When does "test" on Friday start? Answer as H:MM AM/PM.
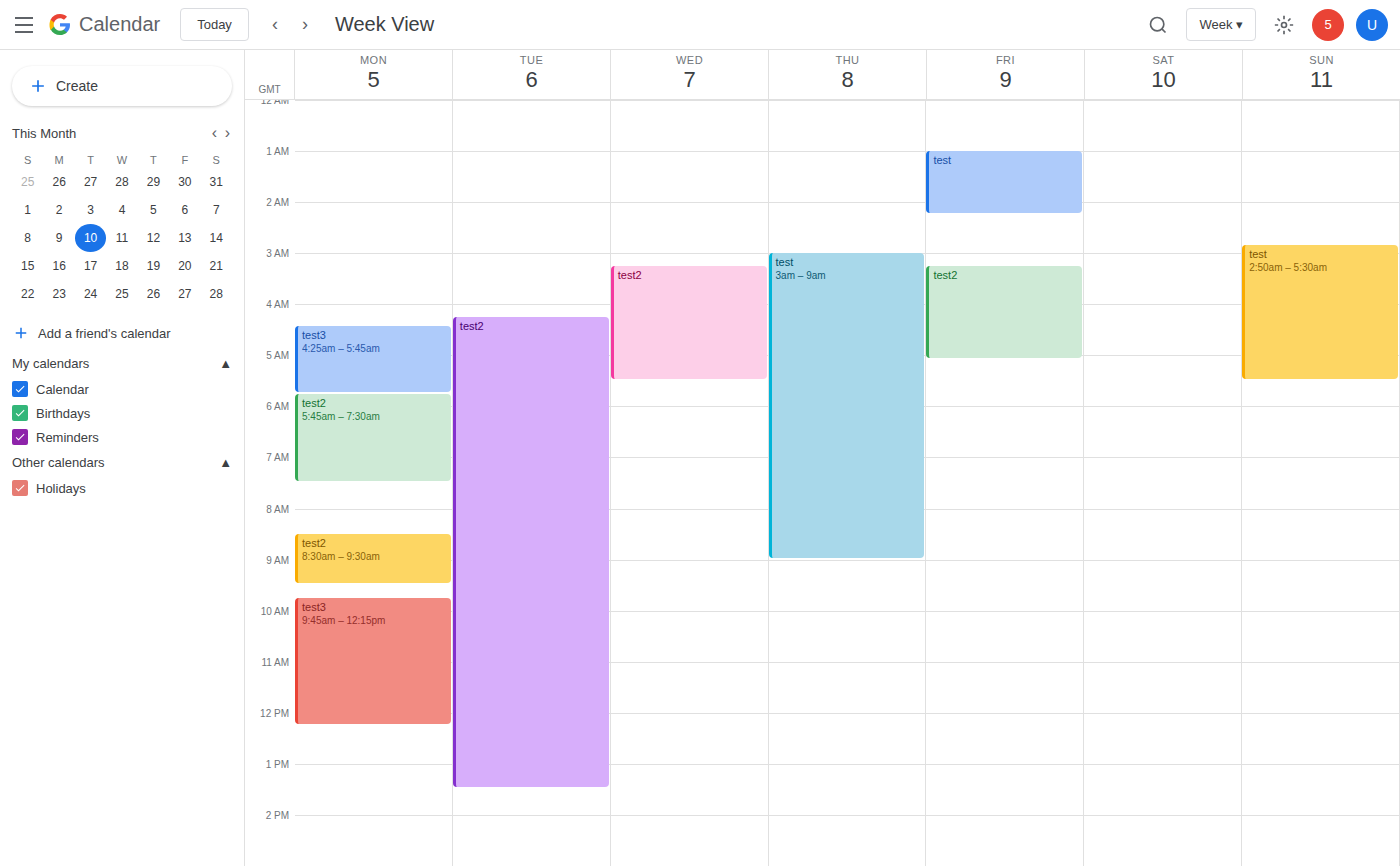
1:00 AM